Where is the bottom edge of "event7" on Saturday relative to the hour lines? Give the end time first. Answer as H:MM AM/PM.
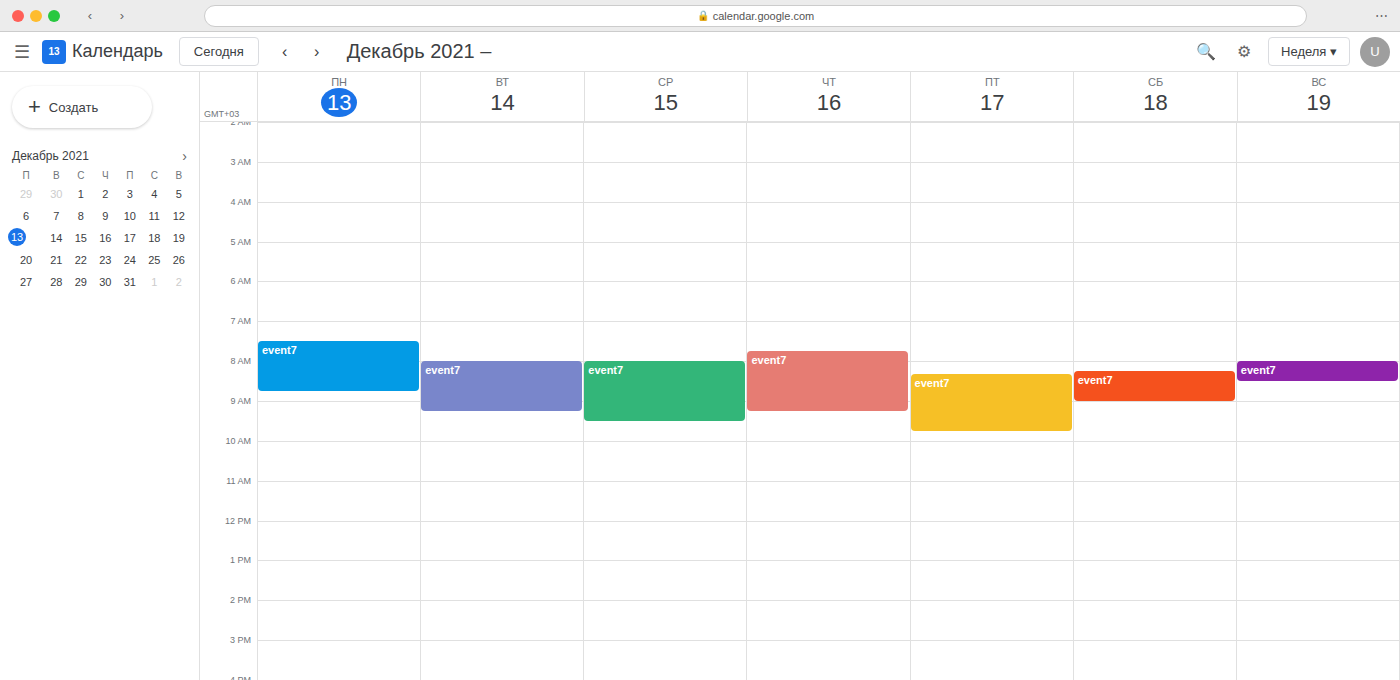
9:00 AM -- exactly on the 9 AM line.